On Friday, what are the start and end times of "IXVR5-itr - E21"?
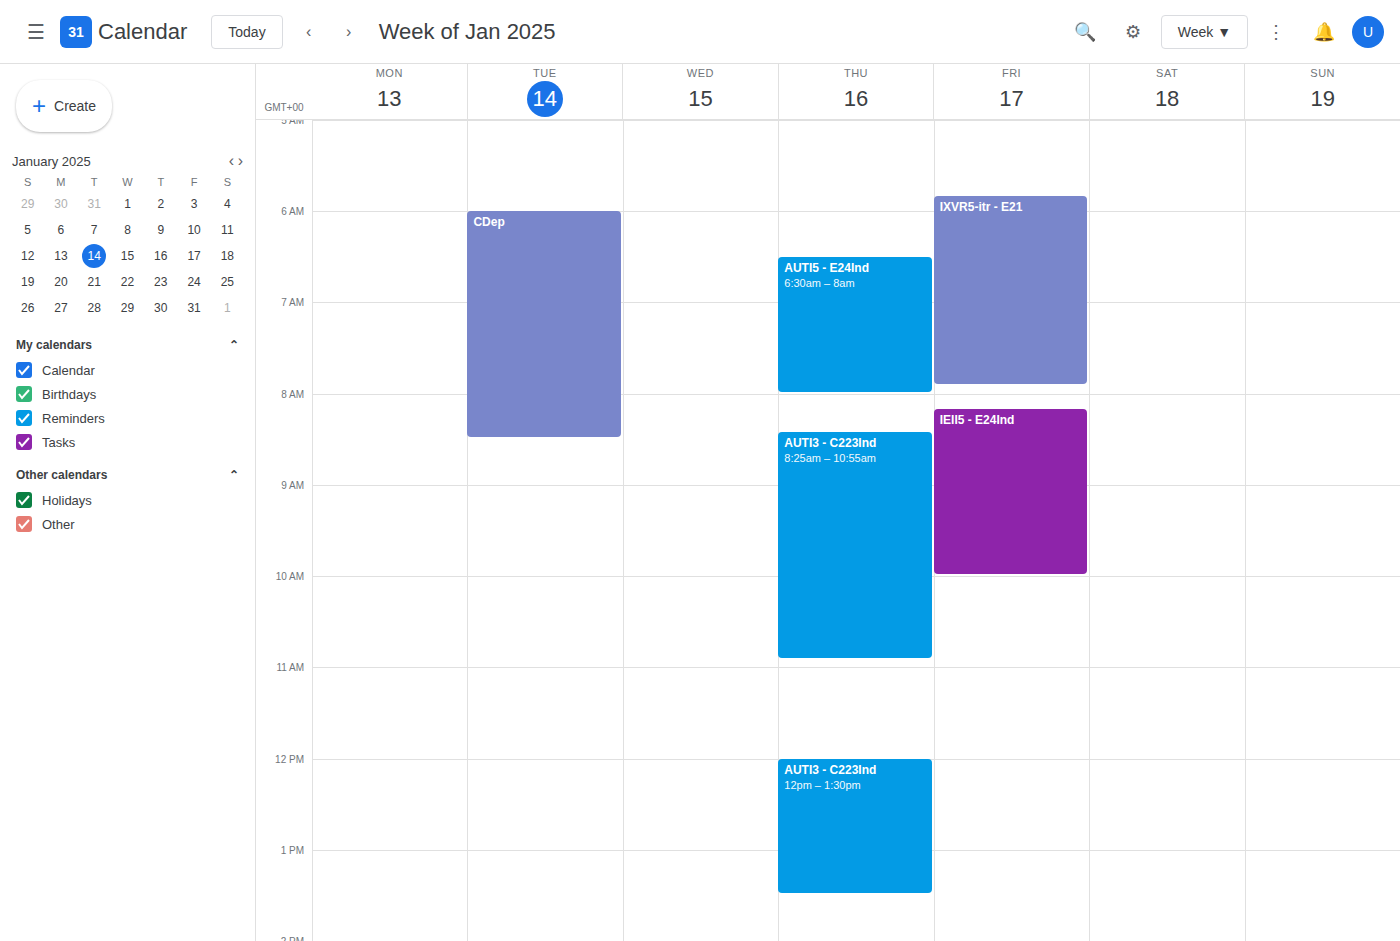
5:50 AM to 7:55 AM